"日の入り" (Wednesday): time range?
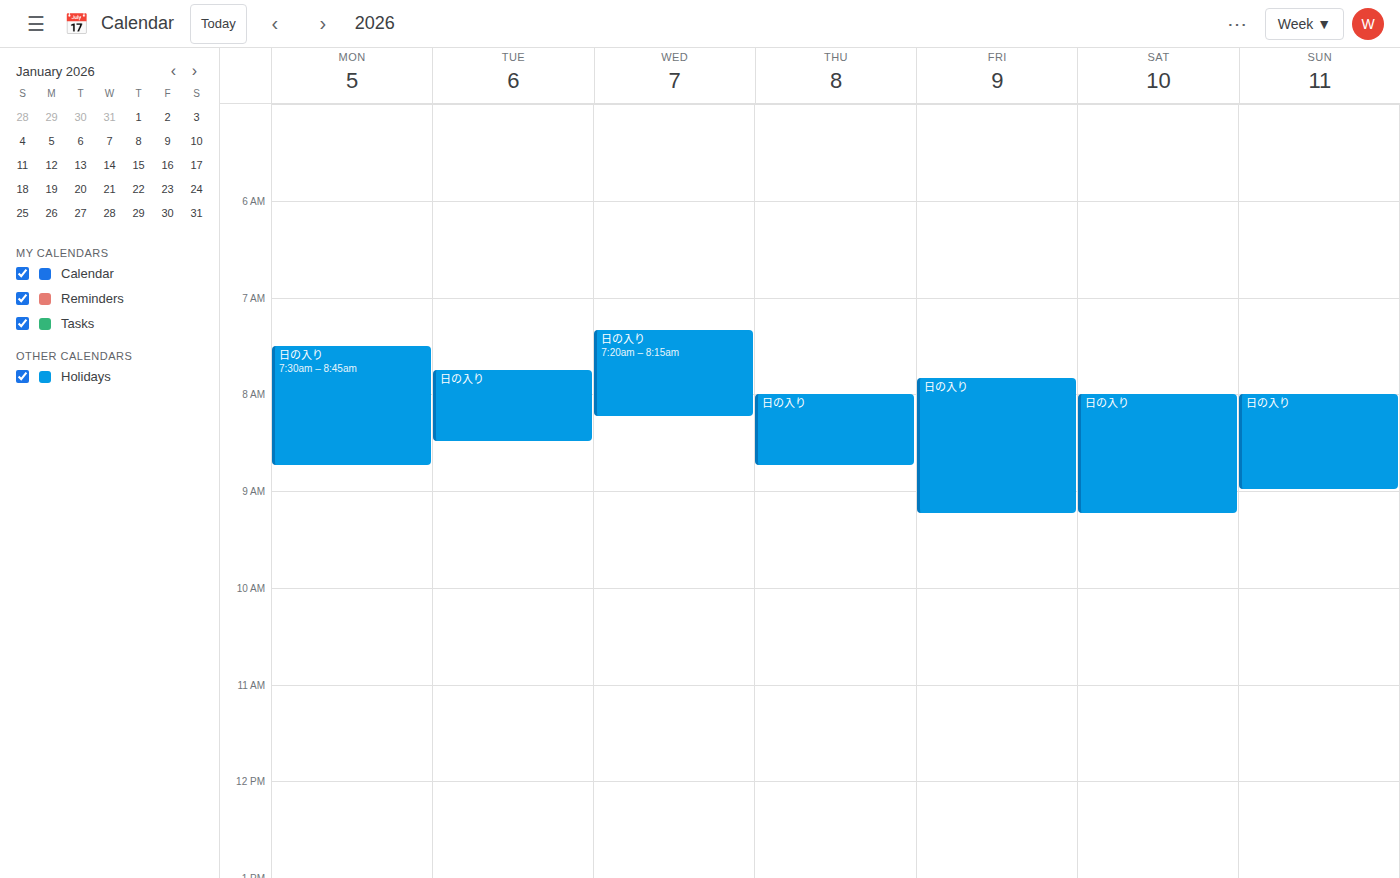
7:20 AM to 8:15 AM